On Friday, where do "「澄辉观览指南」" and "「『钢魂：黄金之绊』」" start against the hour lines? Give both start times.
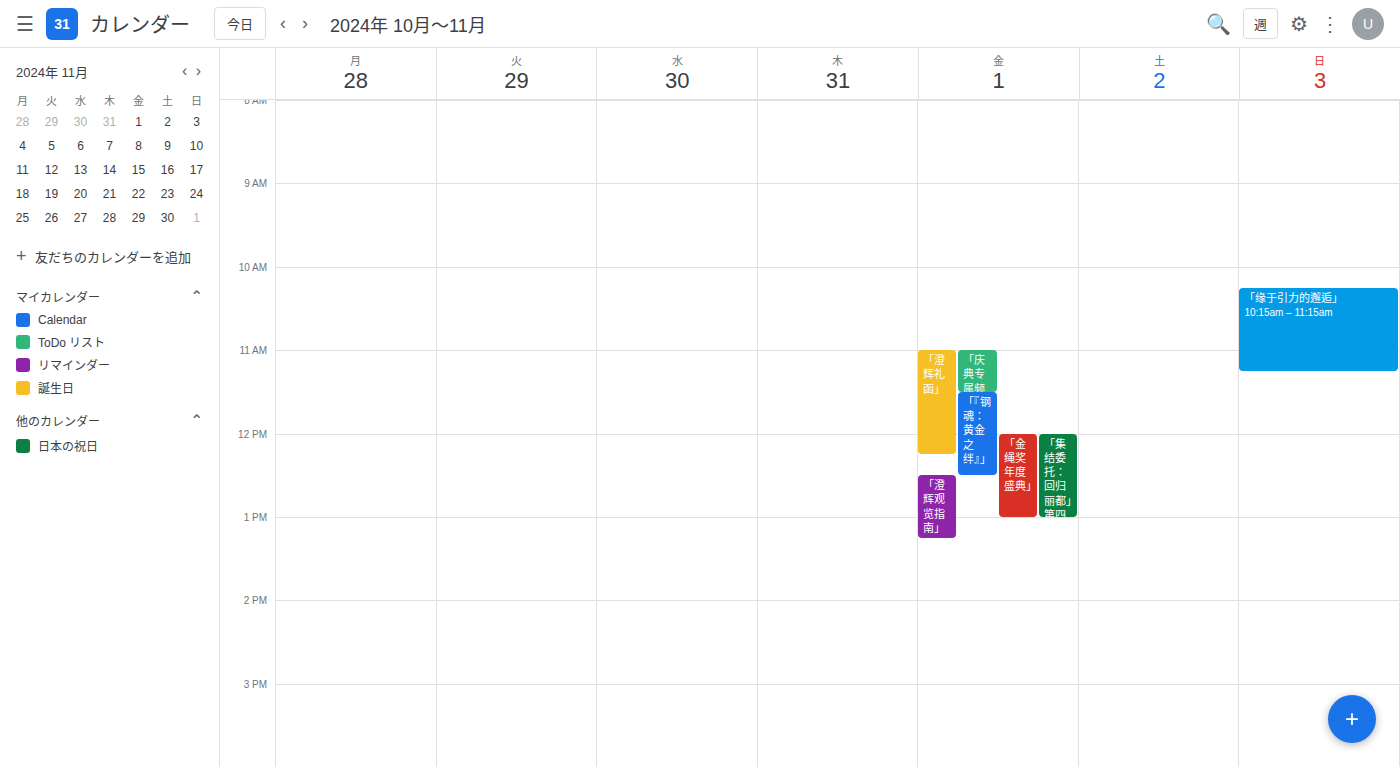
"「澄辉观览指南」": 12:30 PM, halfway between the 12 PM and 1 PM lines. "「『钢魂：黄金之绊』」": 11:30 AM, halfway between the 11 AM and 12 PM lines.